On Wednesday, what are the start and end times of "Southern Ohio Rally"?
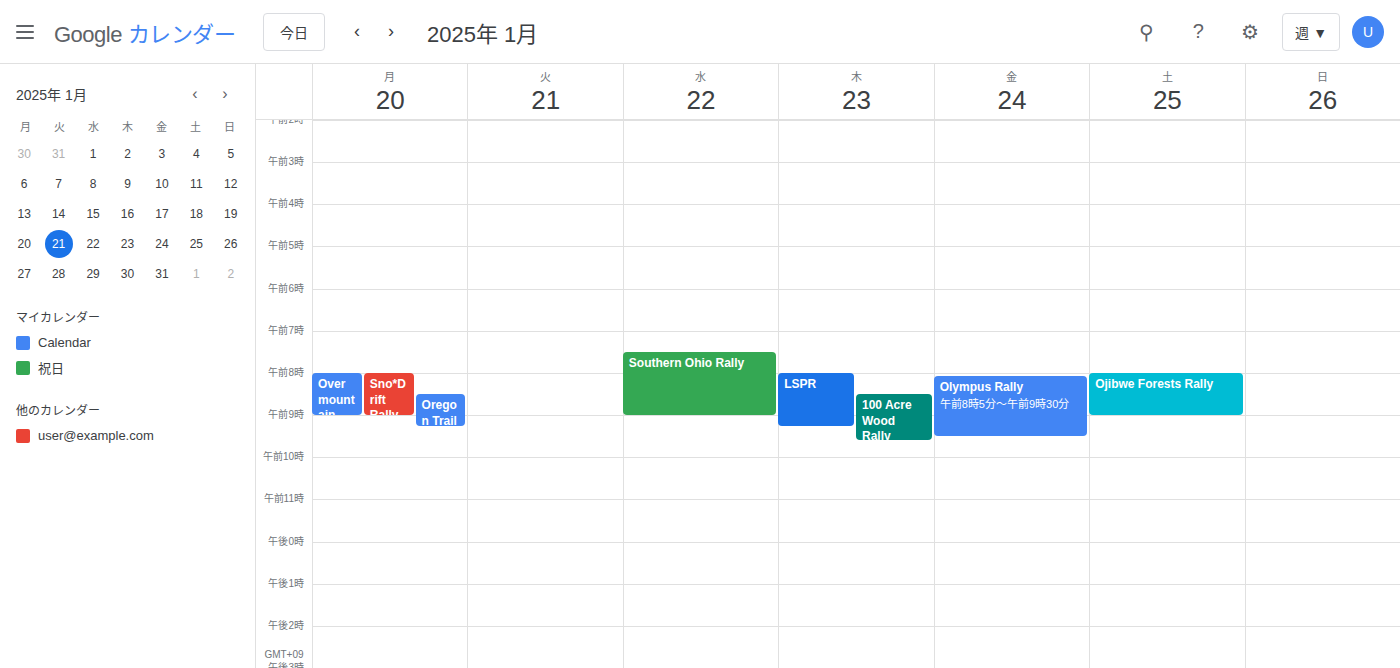
7:30 AM to 9:00 AM